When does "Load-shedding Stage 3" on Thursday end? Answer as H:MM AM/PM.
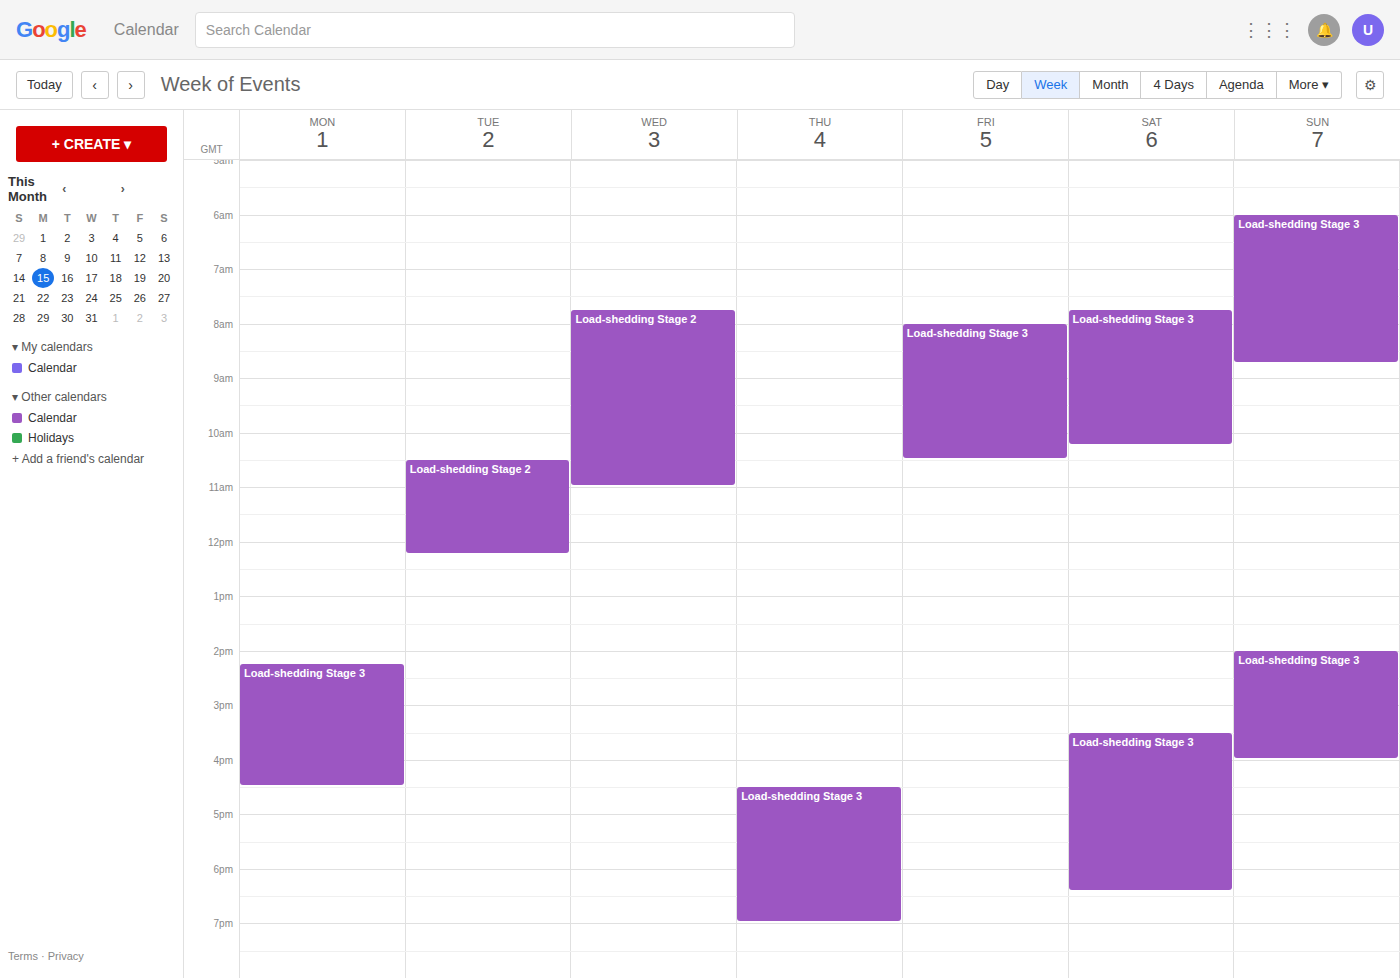
7:00 PM